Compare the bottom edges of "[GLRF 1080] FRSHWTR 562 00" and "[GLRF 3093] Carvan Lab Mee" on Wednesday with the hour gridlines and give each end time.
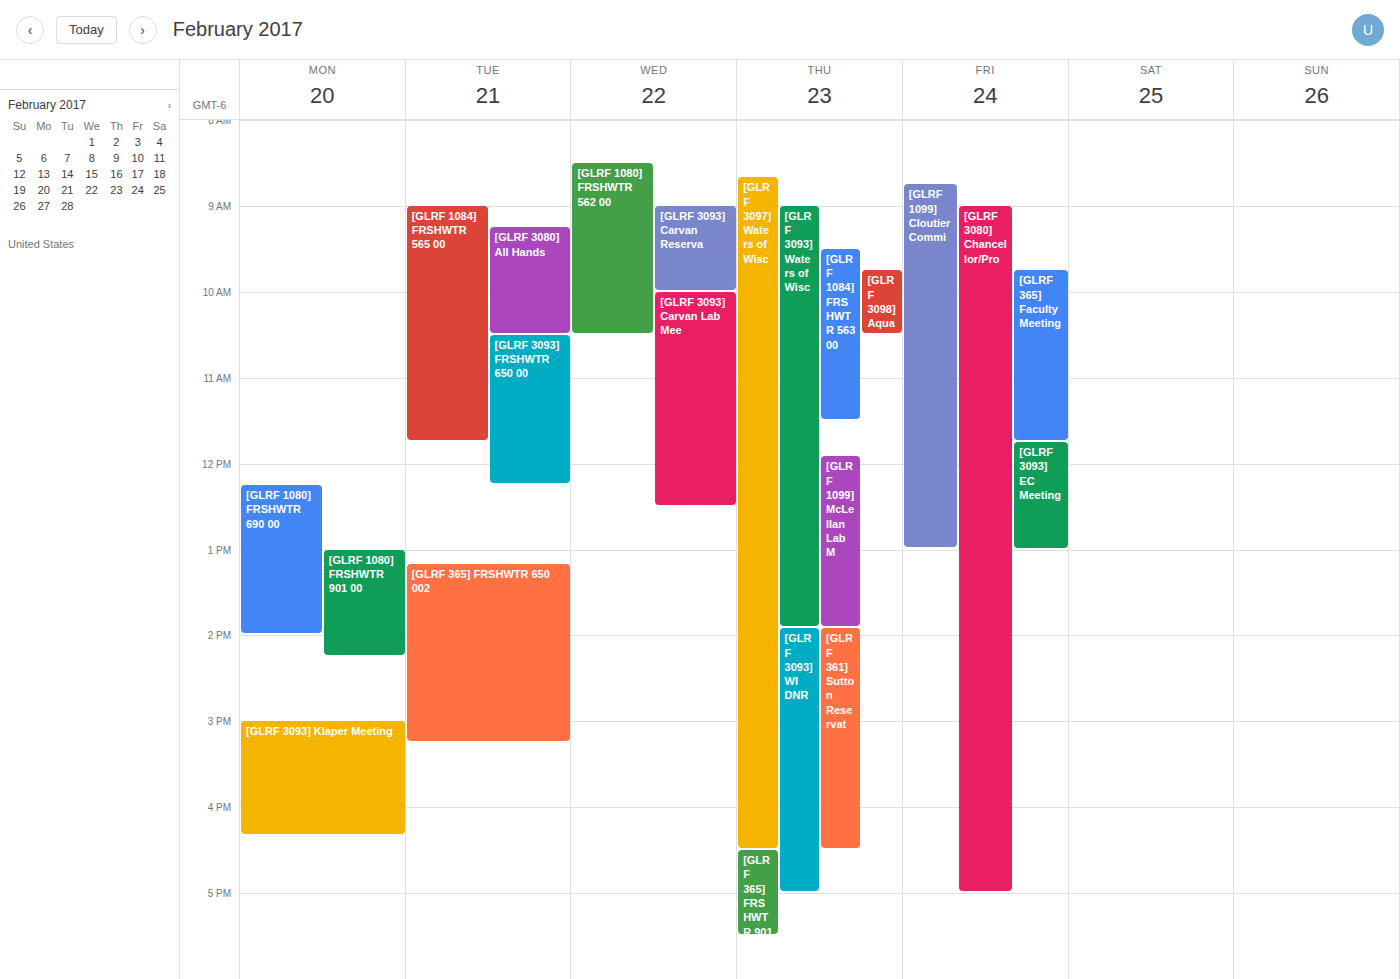
"[GLRF 1080] FRSHWTR 562 00": 10:30 AM, halfway between the 10 AM and 11 AM lines. "[GLRF 3093] Carvan Lab Mee": 12:30 PM, halfway between the 12 PM and 1 PM lines.